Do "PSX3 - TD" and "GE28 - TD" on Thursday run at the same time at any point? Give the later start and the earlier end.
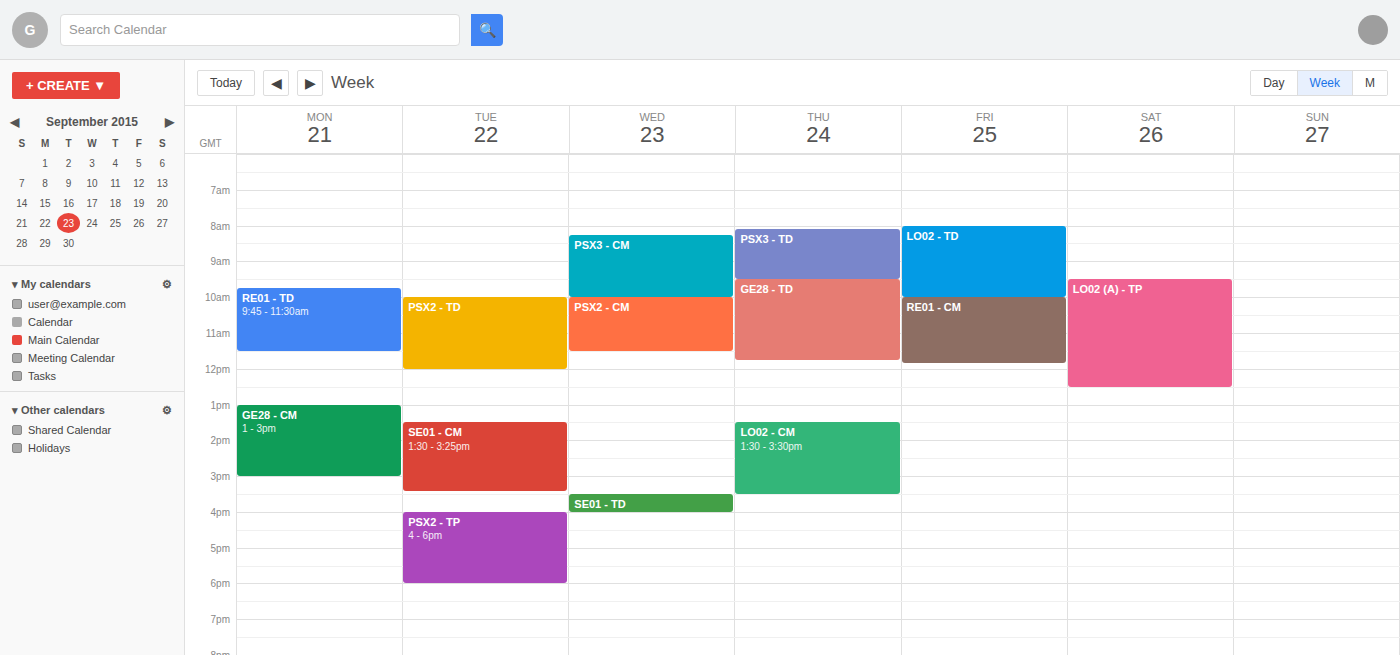
"PSX3 - TD" ends at 09:30, exactly when "GE28 - TD" starts -- they touch but do not overlap.